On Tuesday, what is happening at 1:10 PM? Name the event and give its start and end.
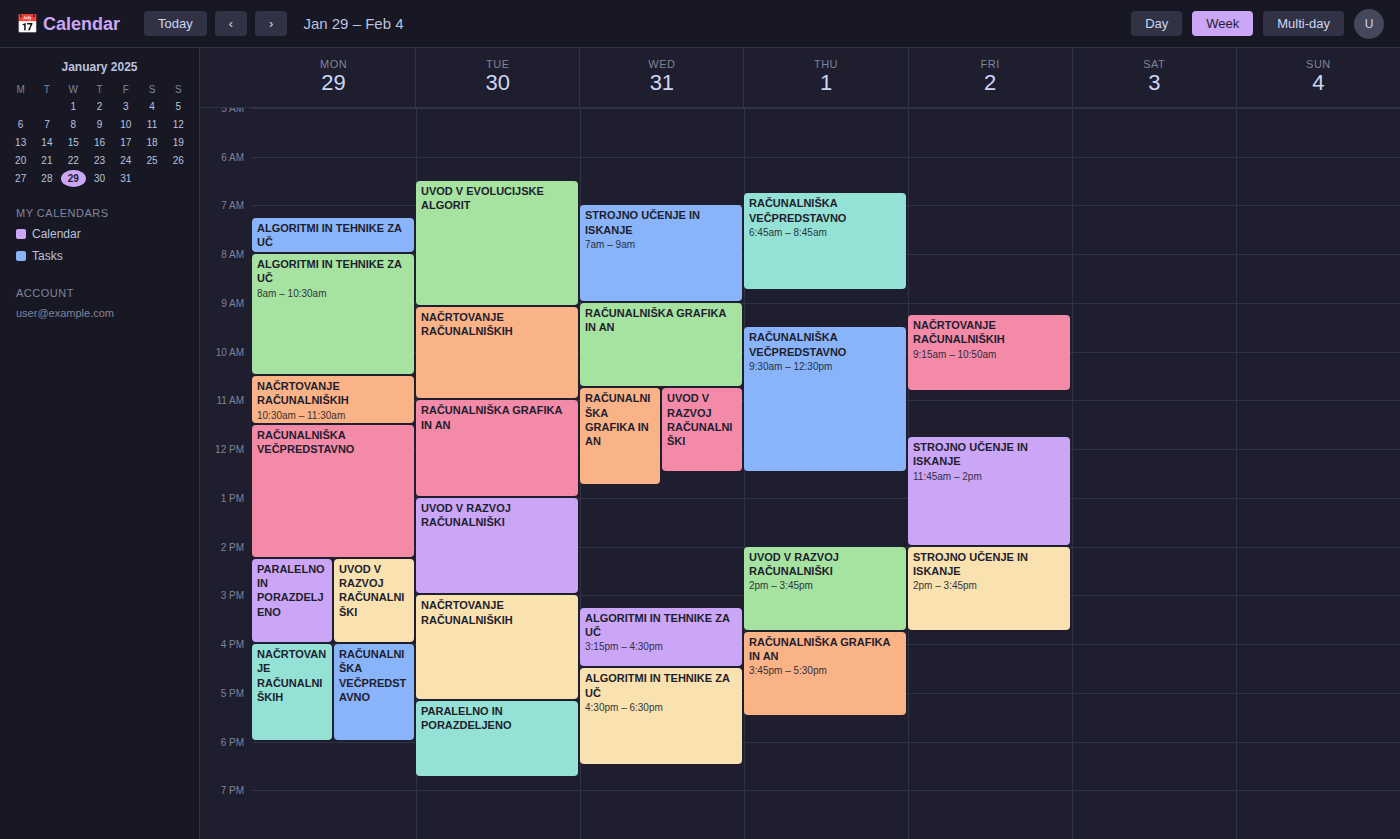
"UVOD V RAZVOJ RAČUNALNIŠKI", 1:00 PM to 3:00 PM